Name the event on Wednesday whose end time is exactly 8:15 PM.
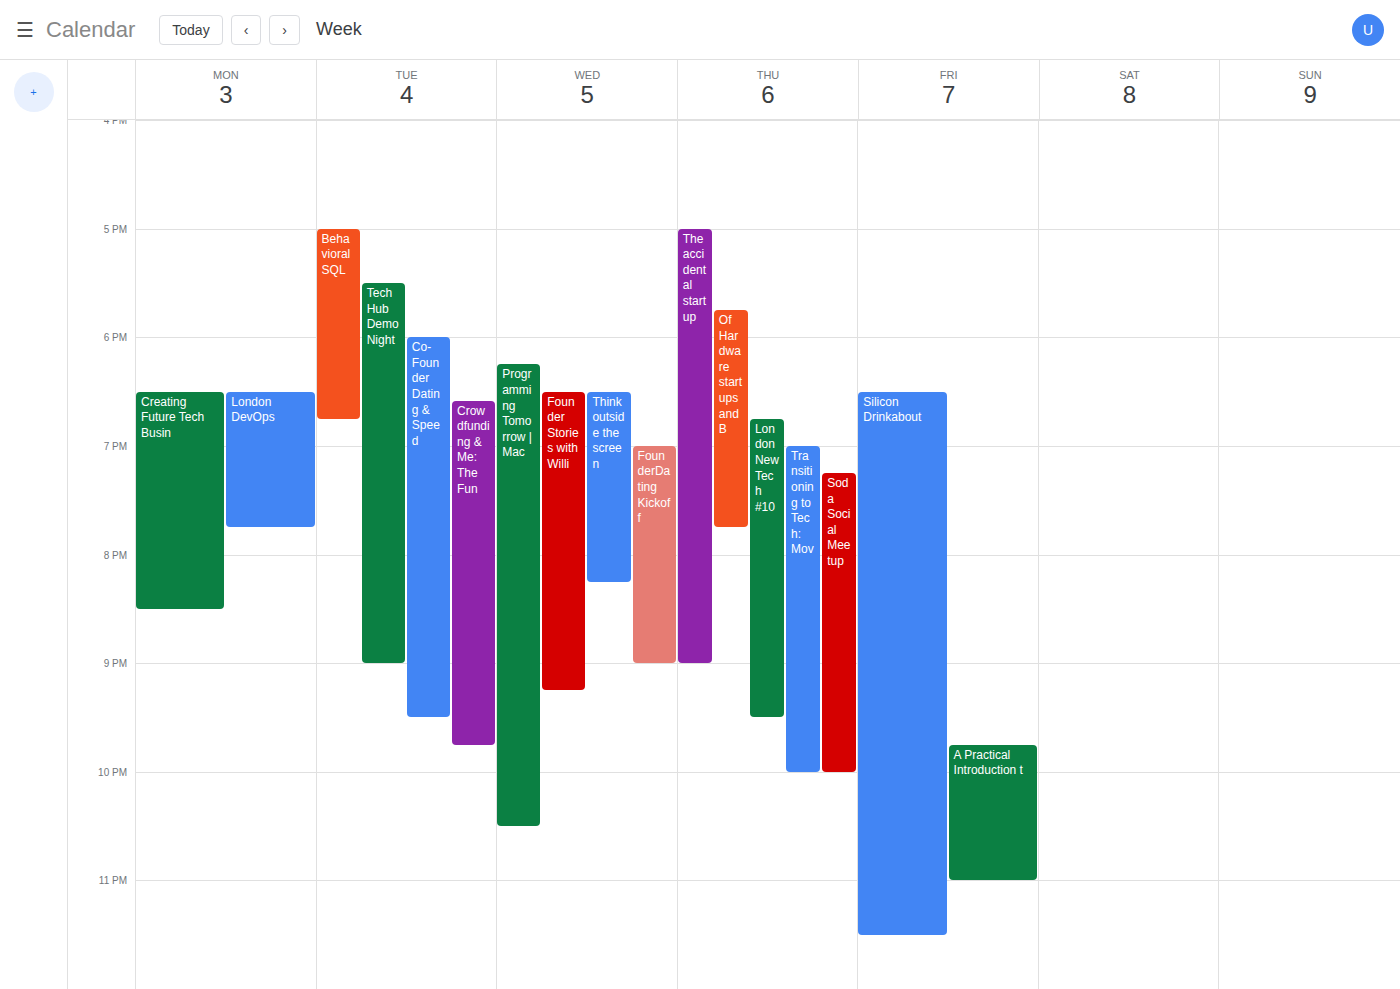
"Think outside the screen"